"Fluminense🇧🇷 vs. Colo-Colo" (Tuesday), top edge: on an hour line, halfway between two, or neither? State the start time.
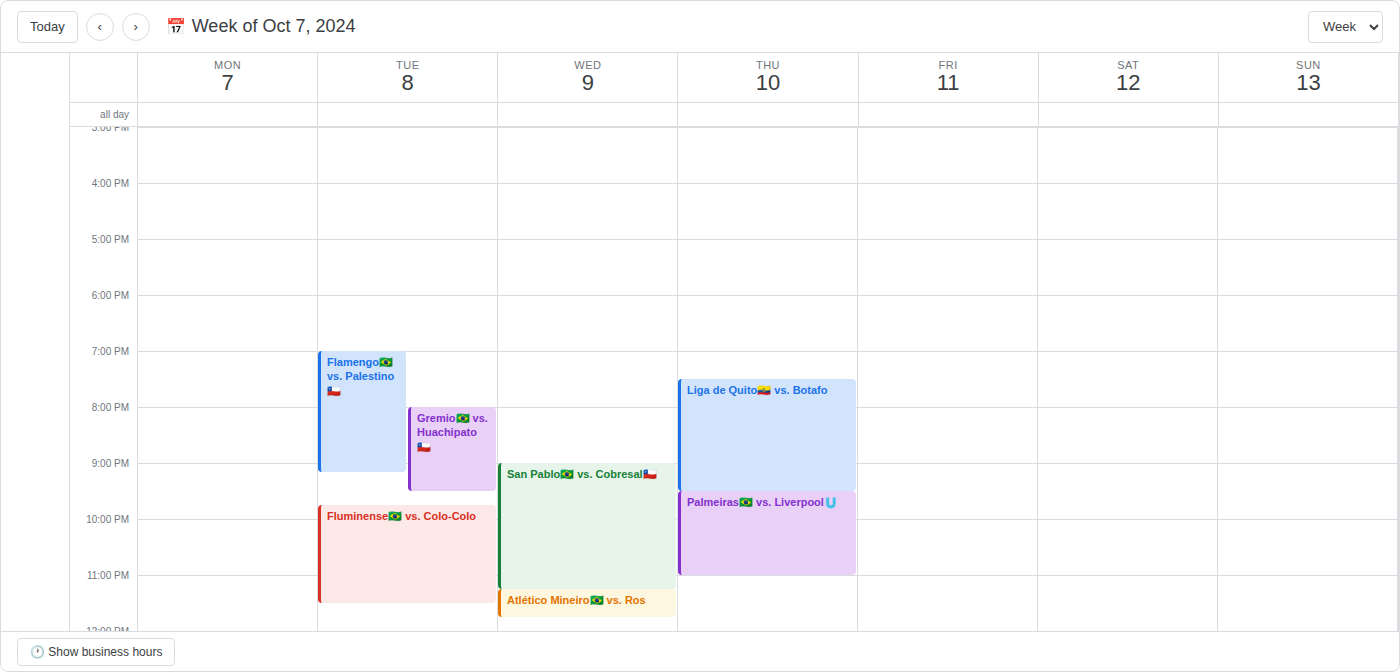
9:45 PM -- neither: three quarters of the way from the 9 PM line to the 10 PM line.